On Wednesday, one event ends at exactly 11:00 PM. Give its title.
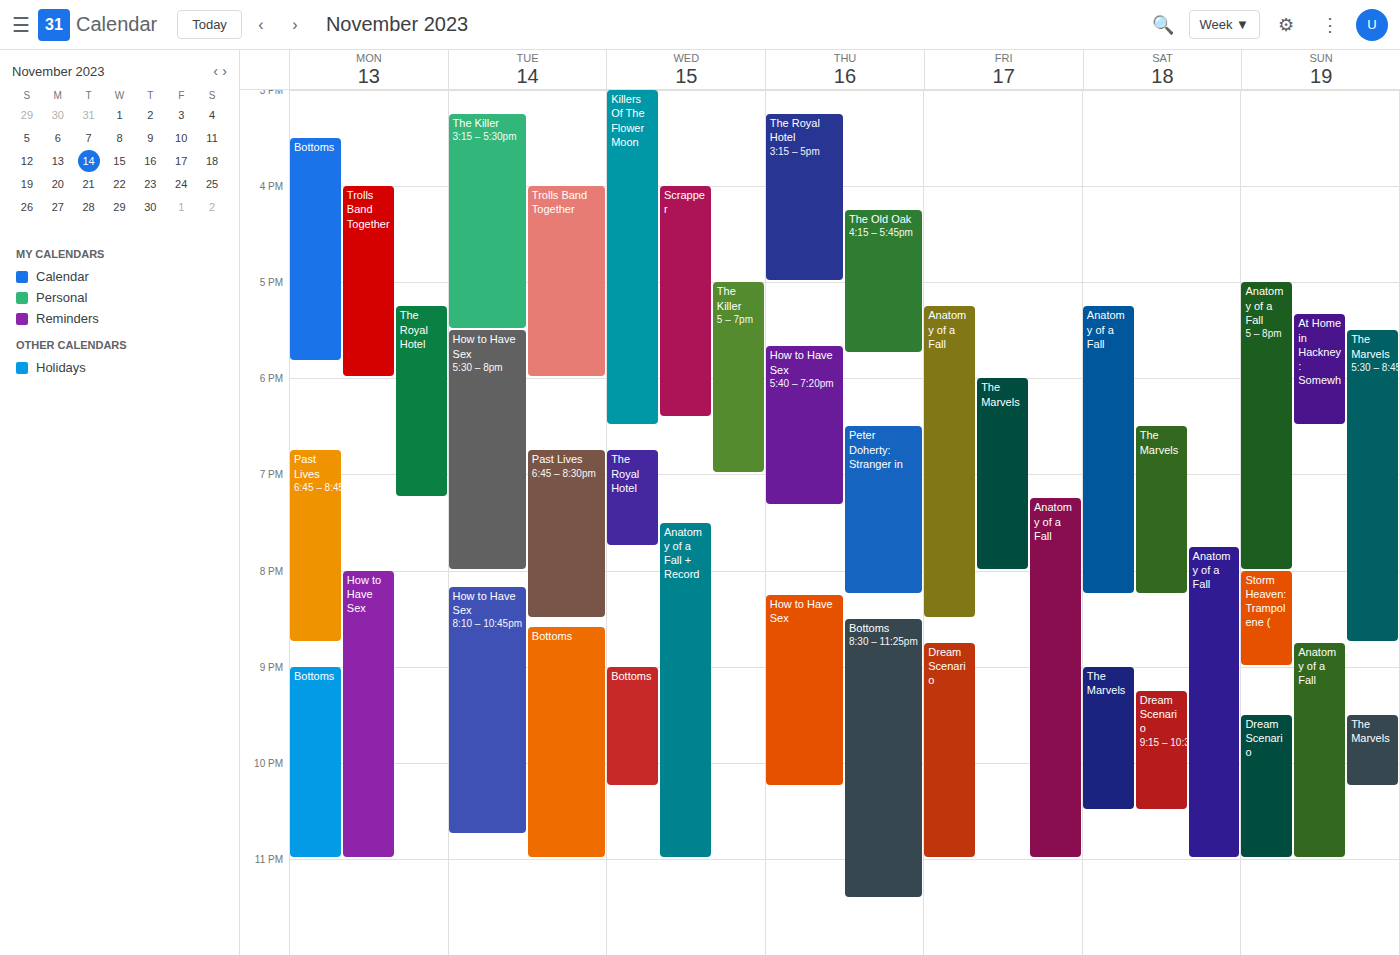
"Anatomy of a Fall + Record"